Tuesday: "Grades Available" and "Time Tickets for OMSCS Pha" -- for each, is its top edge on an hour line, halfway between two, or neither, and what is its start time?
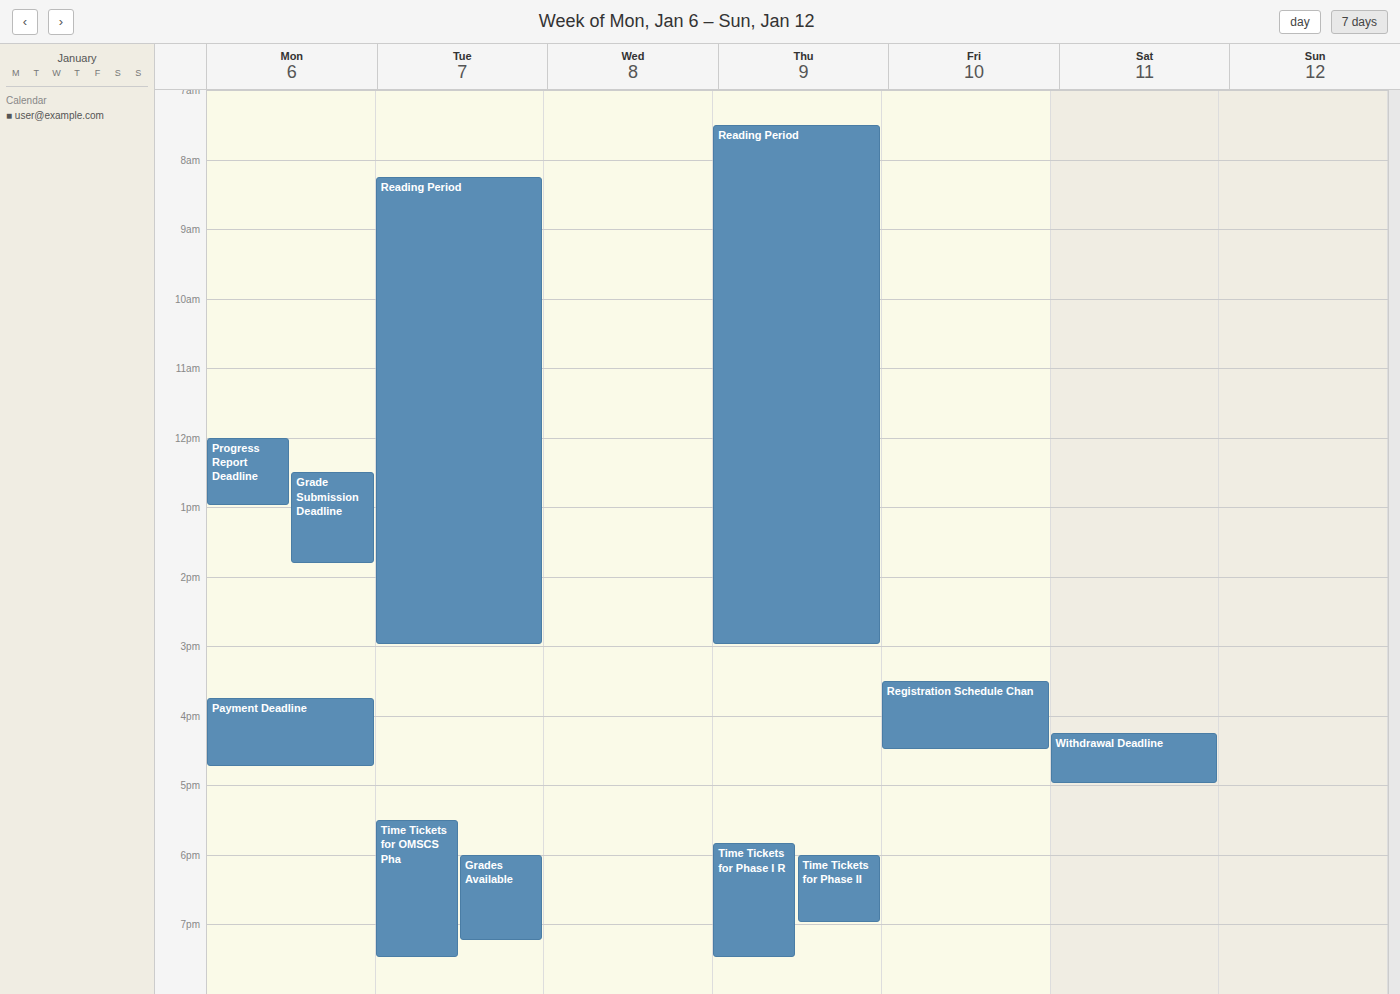
"Grades Available": 6:00 PM, exactly on the 6 PM line. "Time Tickets for OMSCS Pha": 5:30 PM, halfway between the 5 PM and 6 PM lines.